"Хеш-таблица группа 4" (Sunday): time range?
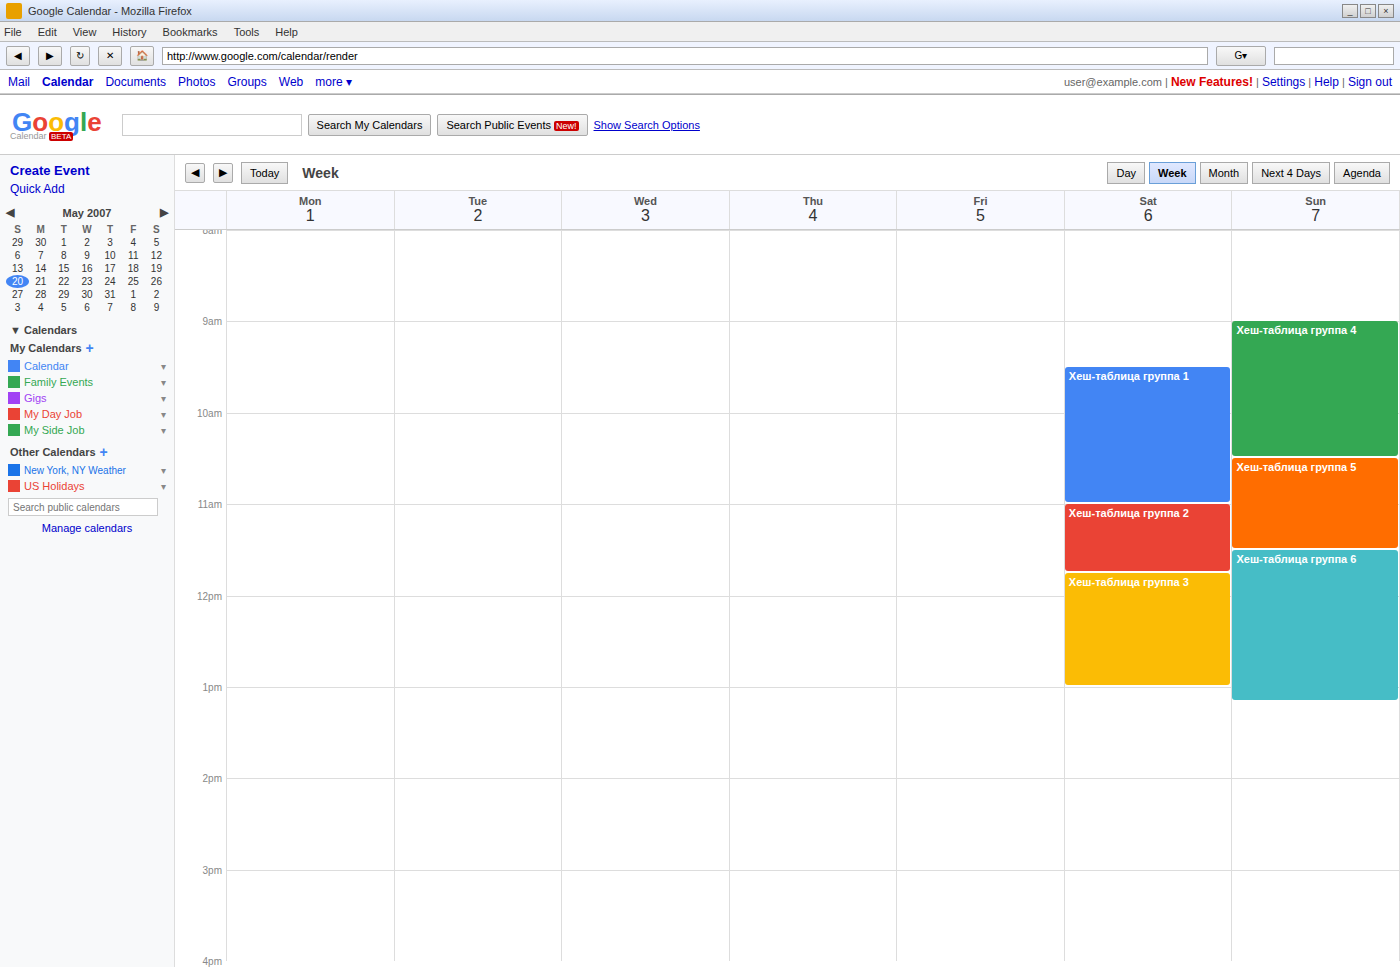
9:00 AM to 10:30 AM